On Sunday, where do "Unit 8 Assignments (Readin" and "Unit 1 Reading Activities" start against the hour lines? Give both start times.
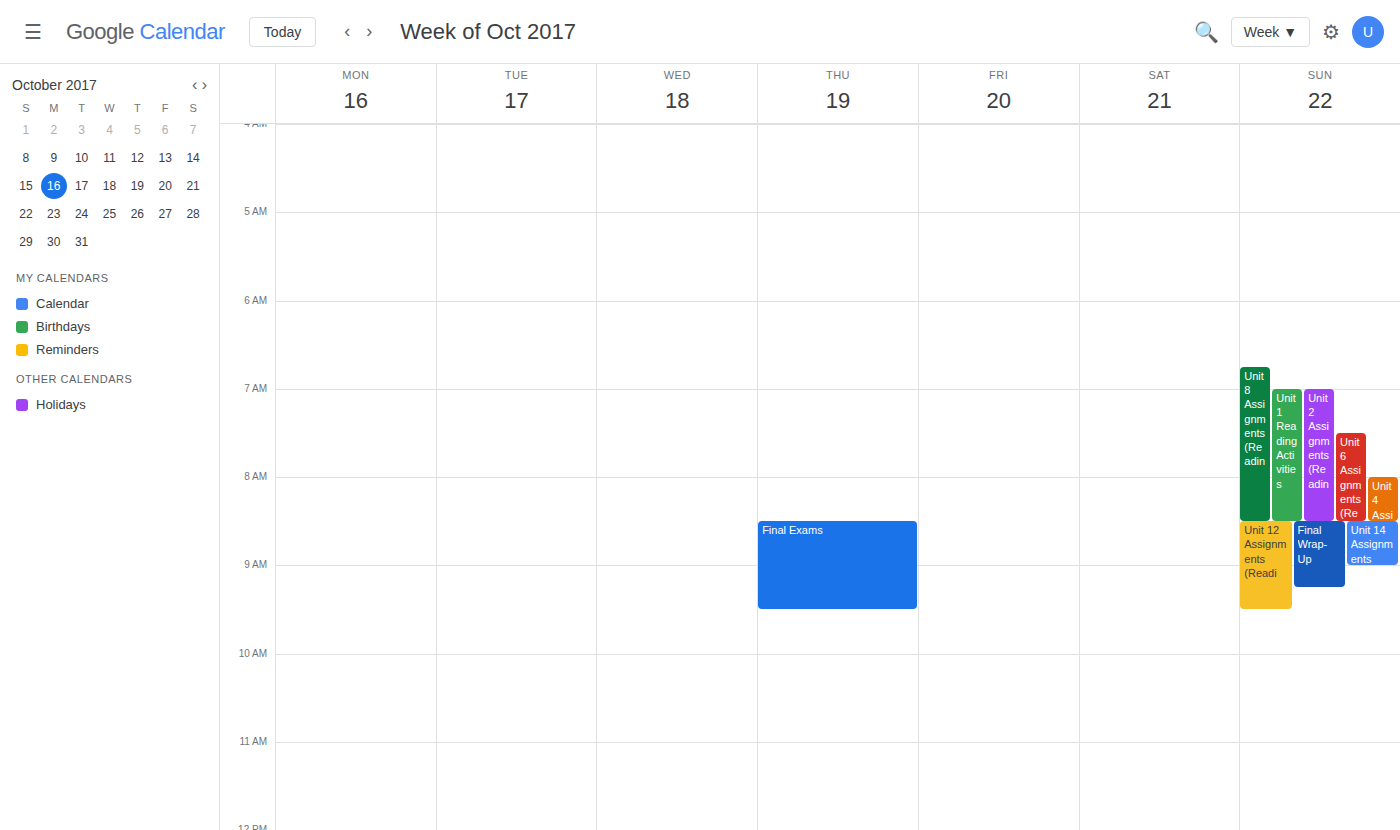
"Unit 8 Assignments (Readin": 6:45 AM, neither: three quarters of the way from the 6 AM line to the 7 AM line. "Unit 1 Reading Activities": 7:00 AM, exactly on the 7 AM line.